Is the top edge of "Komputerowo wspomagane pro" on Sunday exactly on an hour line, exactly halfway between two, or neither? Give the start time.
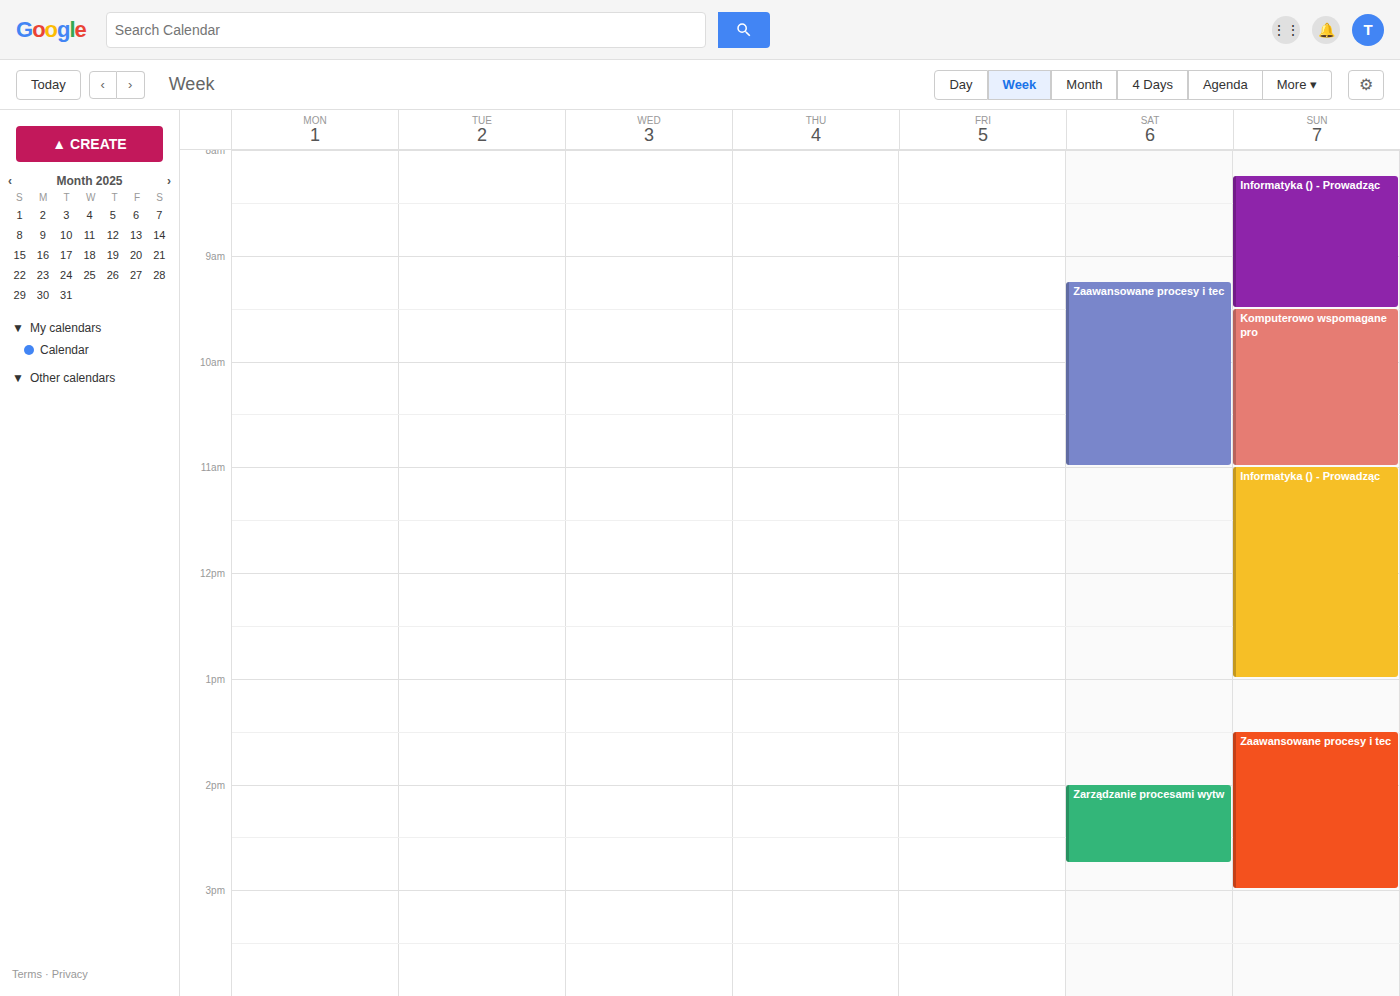
9:30 AM -- halfway between the 9 AM and 10 AM lines.